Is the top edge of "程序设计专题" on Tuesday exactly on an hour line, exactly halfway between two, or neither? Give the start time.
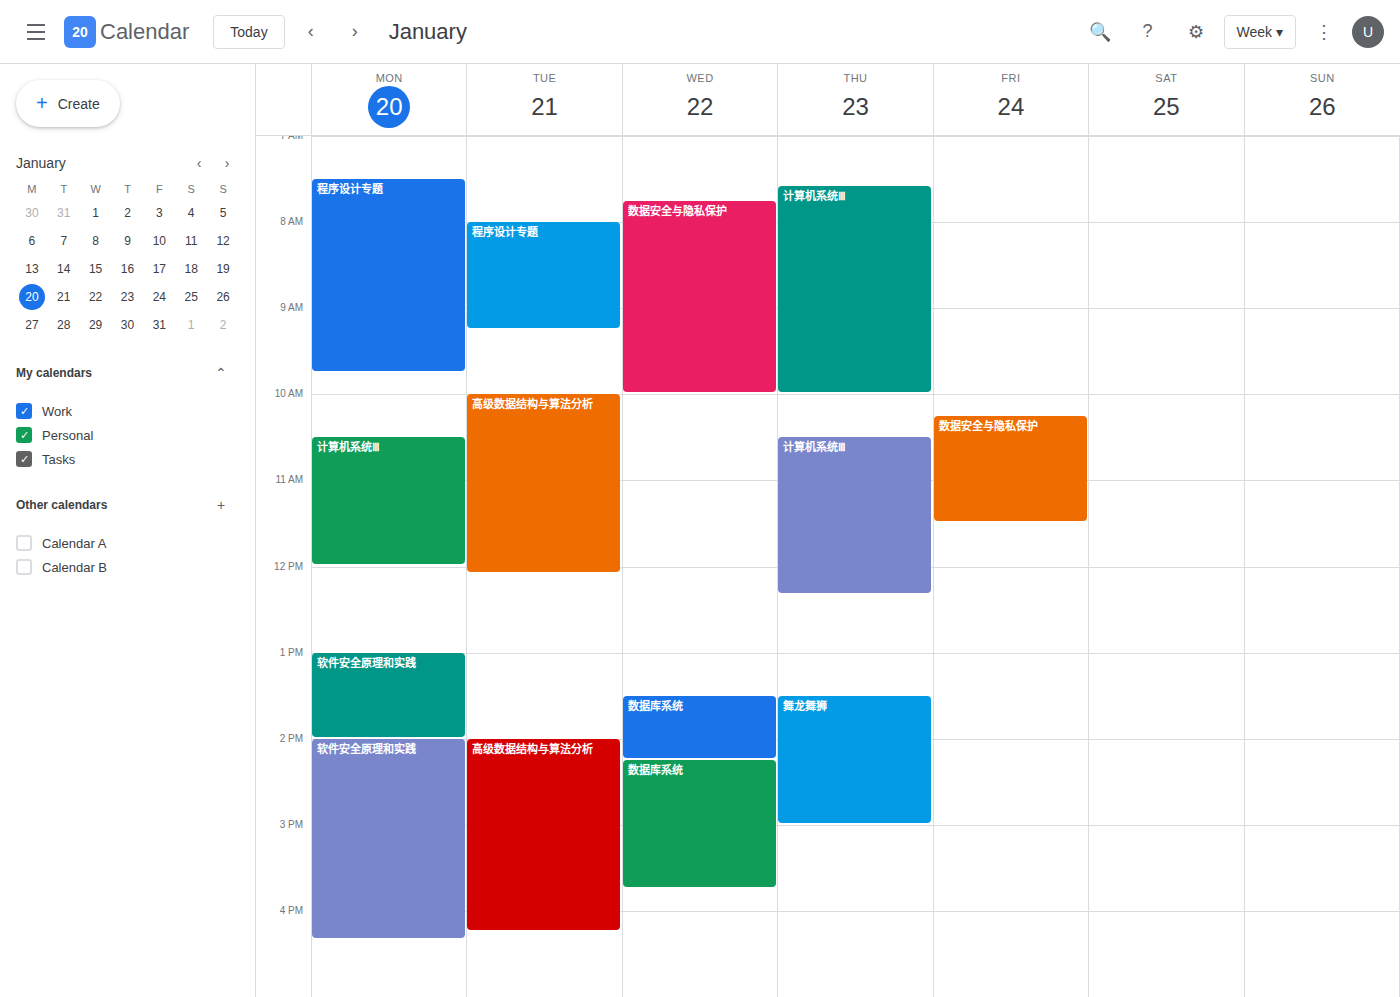
8:00 AM -- exactly on the 8 AM line.